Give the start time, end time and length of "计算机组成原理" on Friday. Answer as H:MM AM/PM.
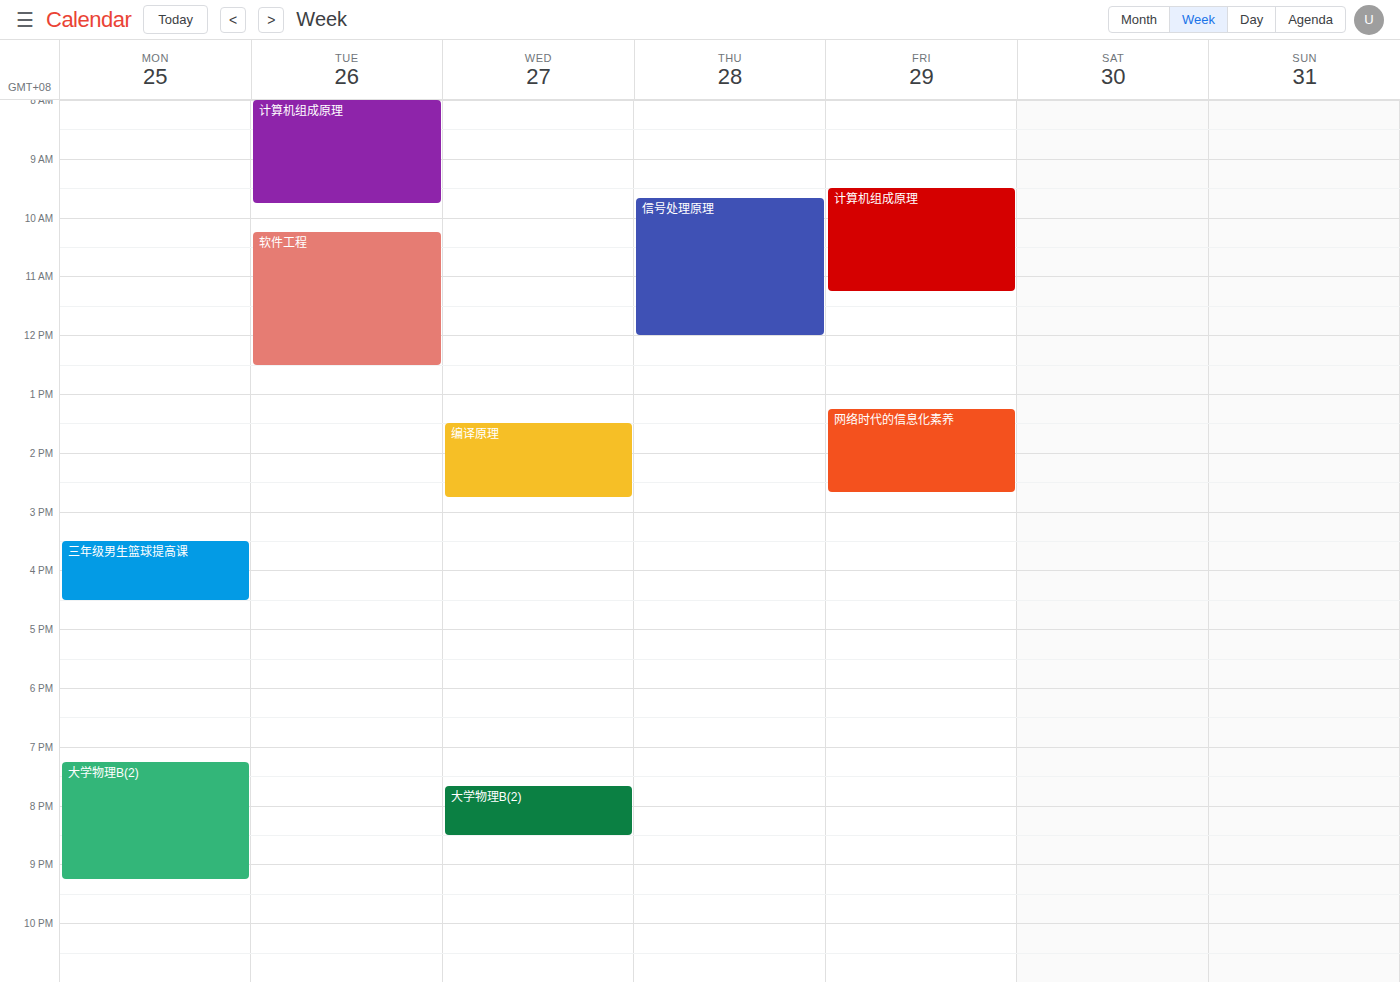
9:30 AM to 11:15 AM, 1 hour 45 minutes